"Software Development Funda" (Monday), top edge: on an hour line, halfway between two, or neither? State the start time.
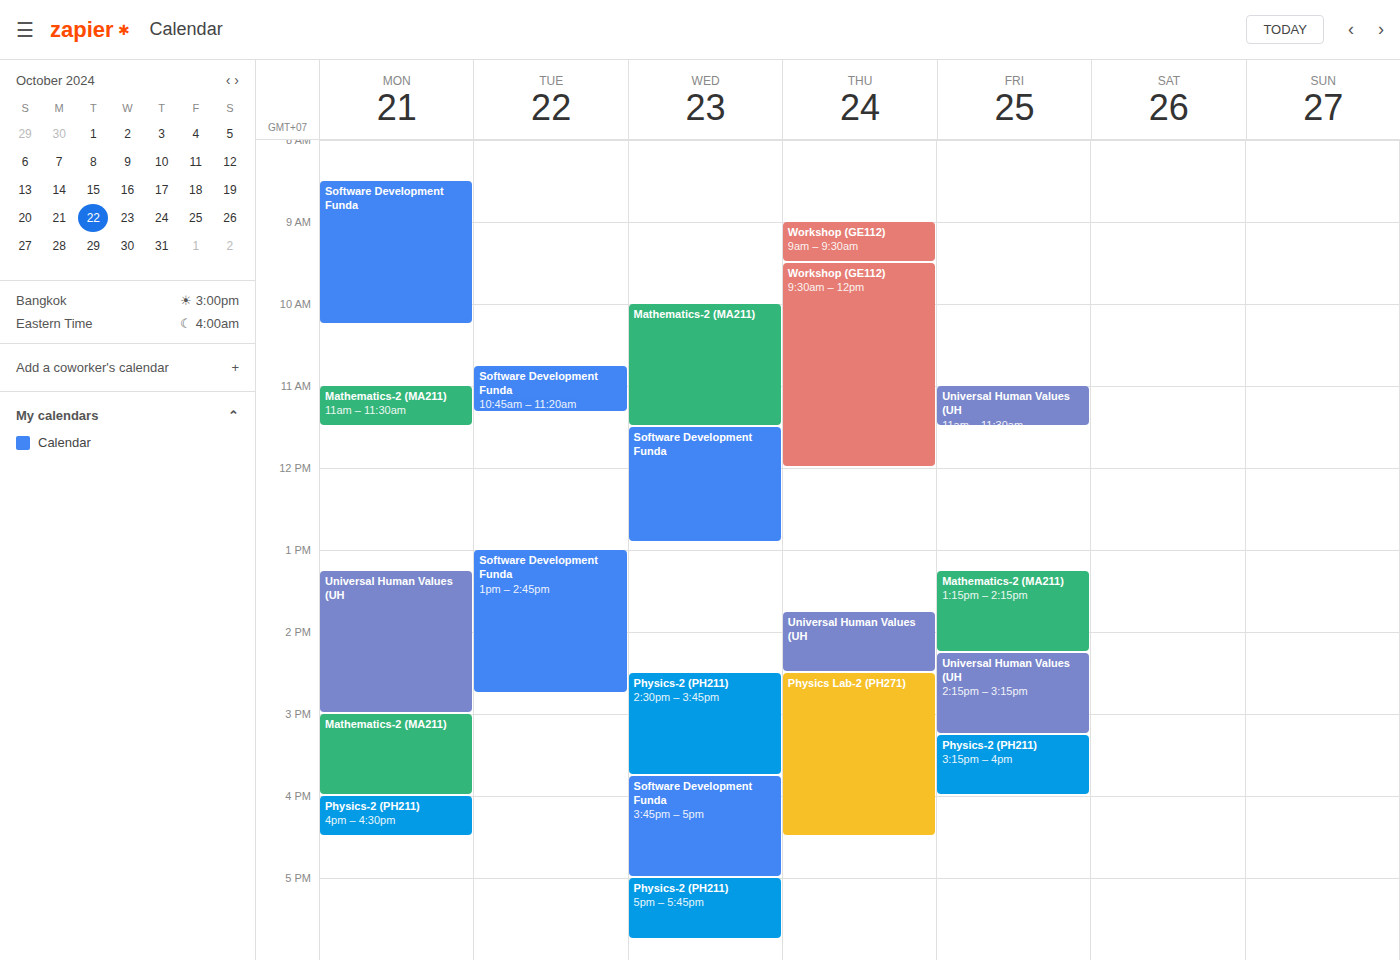
8:30 AM -- halfway between the 8 AM and 9 AM lines.